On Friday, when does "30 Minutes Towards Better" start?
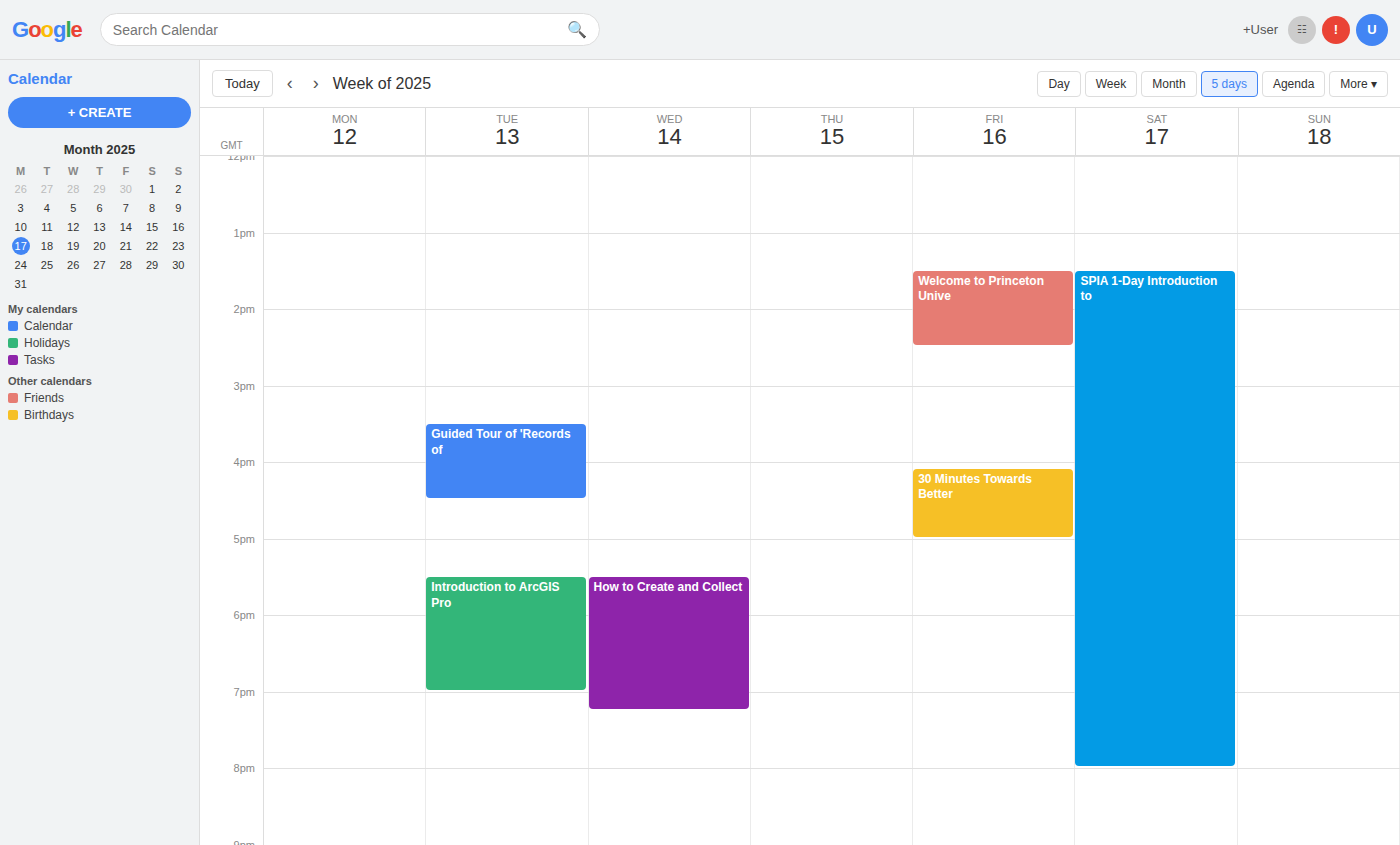
4:05 PM